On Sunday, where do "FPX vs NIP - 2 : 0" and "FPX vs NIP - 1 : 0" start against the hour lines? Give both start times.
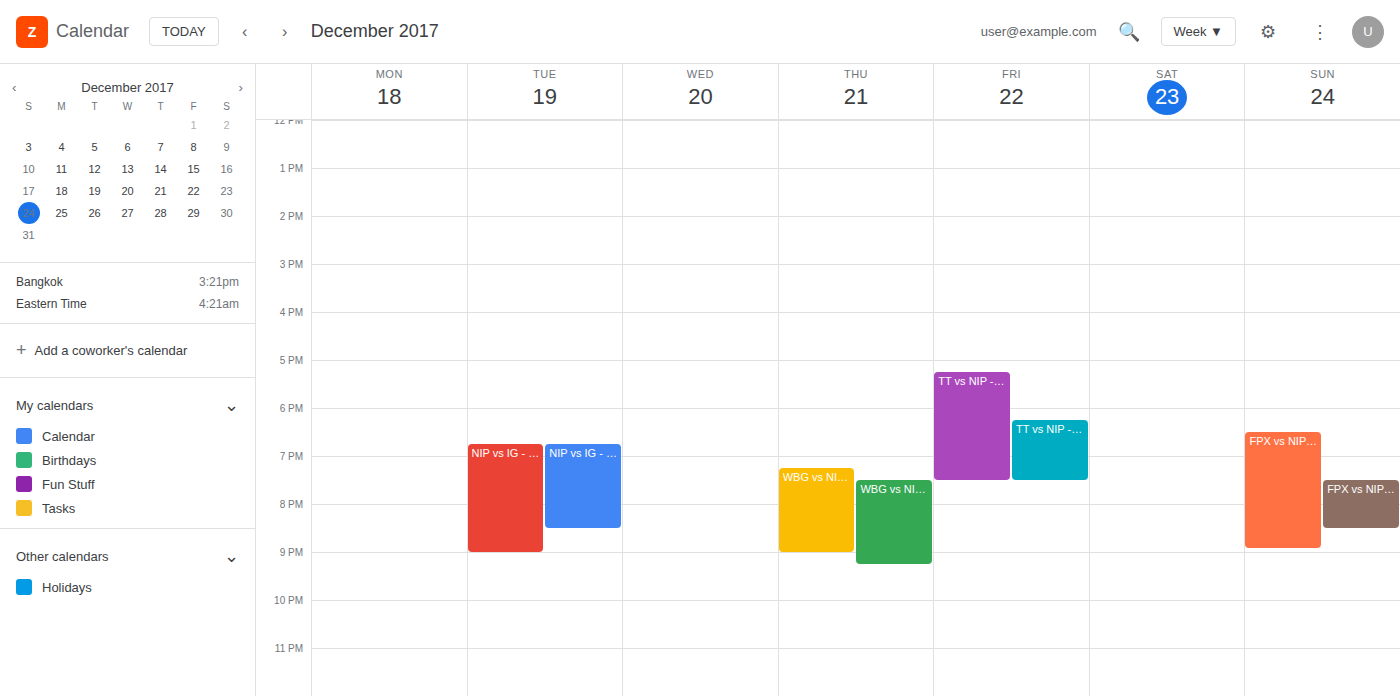
"FPX vs NIP - 2 : 0": 7:30 PM, halfway between the 7 PM and 8 PM lines. "FPX vs NIP - 1 : 0": 6:30 PM, halfway between the 6 PM and 7 PM lines.